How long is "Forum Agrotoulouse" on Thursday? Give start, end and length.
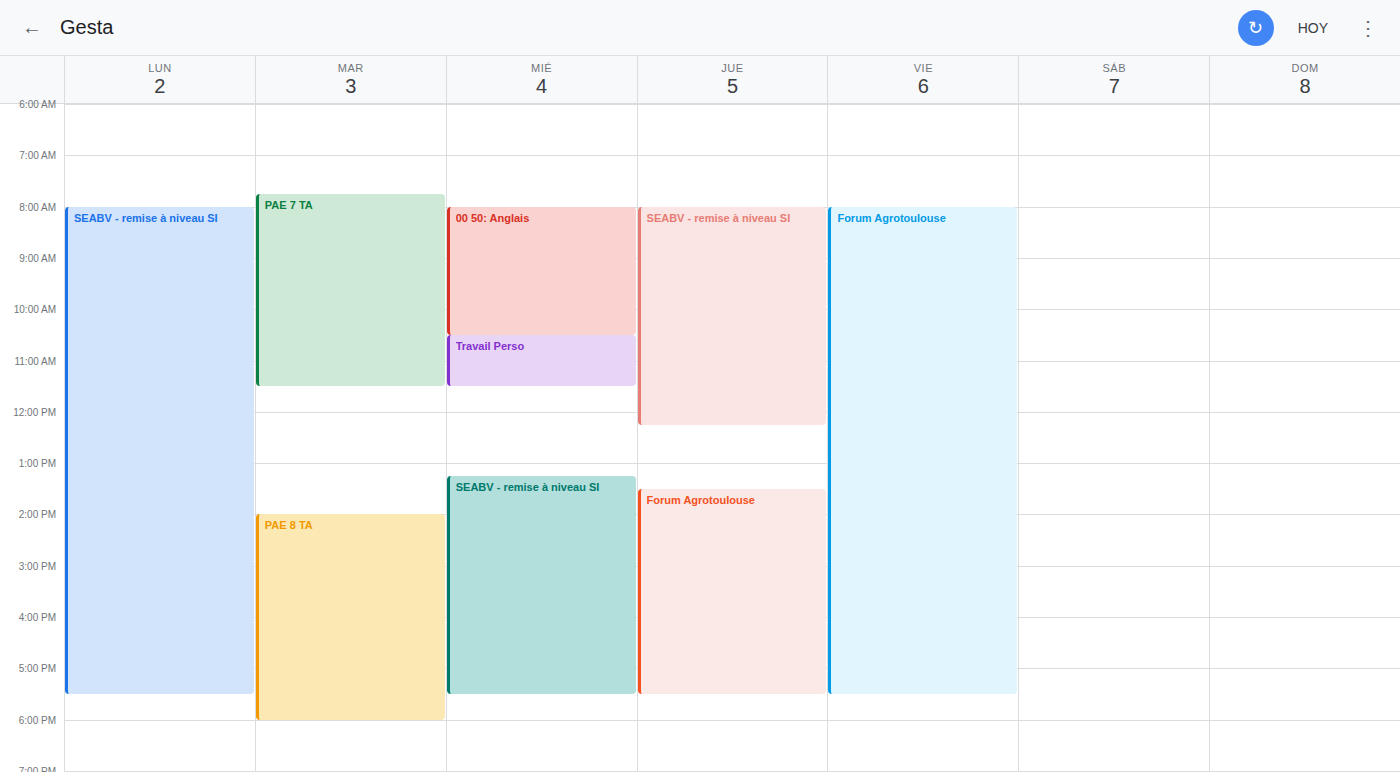
13:30 to 17:30, 4 hours